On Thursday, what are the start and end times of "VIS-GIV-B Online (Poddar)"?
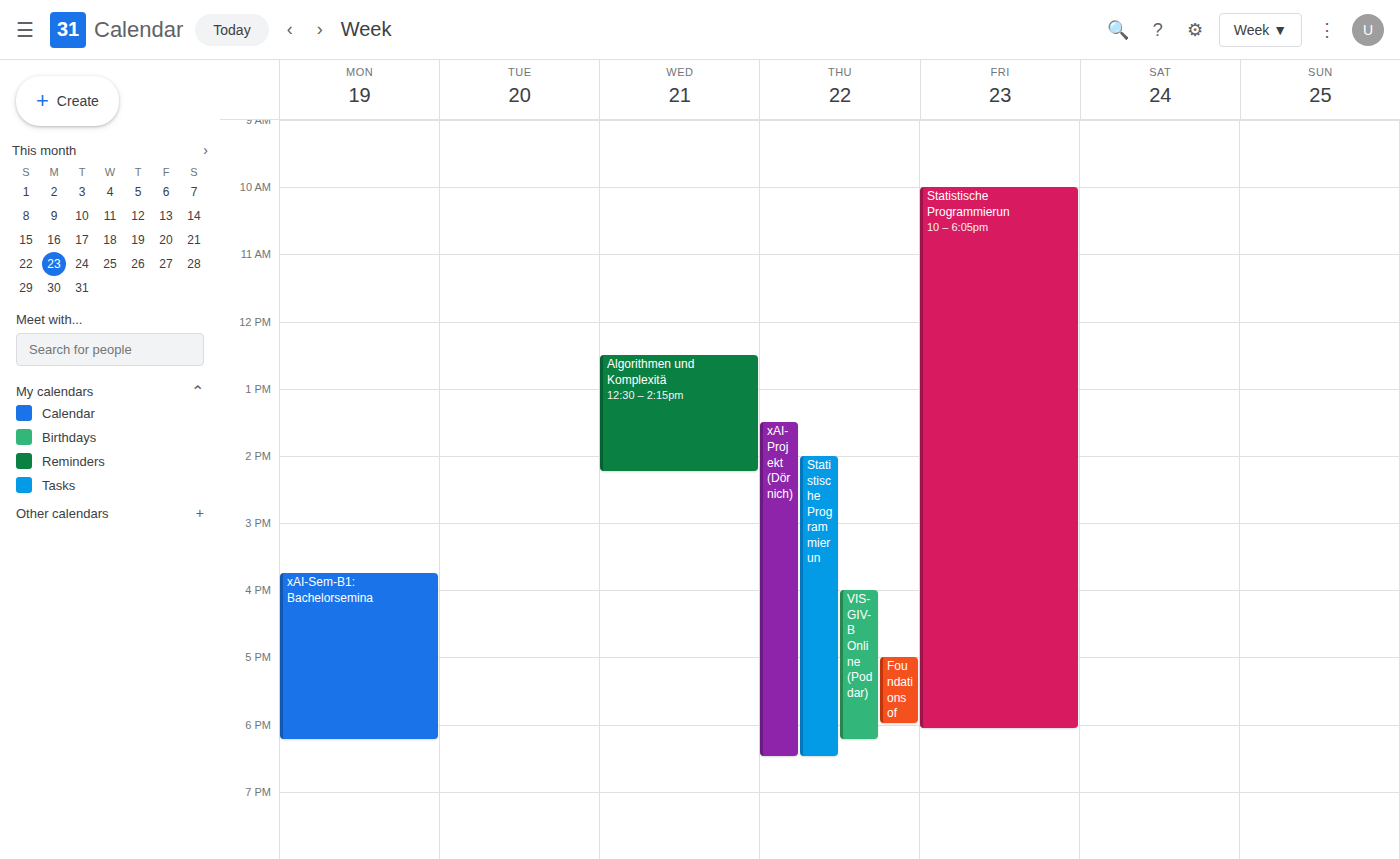
4:00 PM to 6:15 PM